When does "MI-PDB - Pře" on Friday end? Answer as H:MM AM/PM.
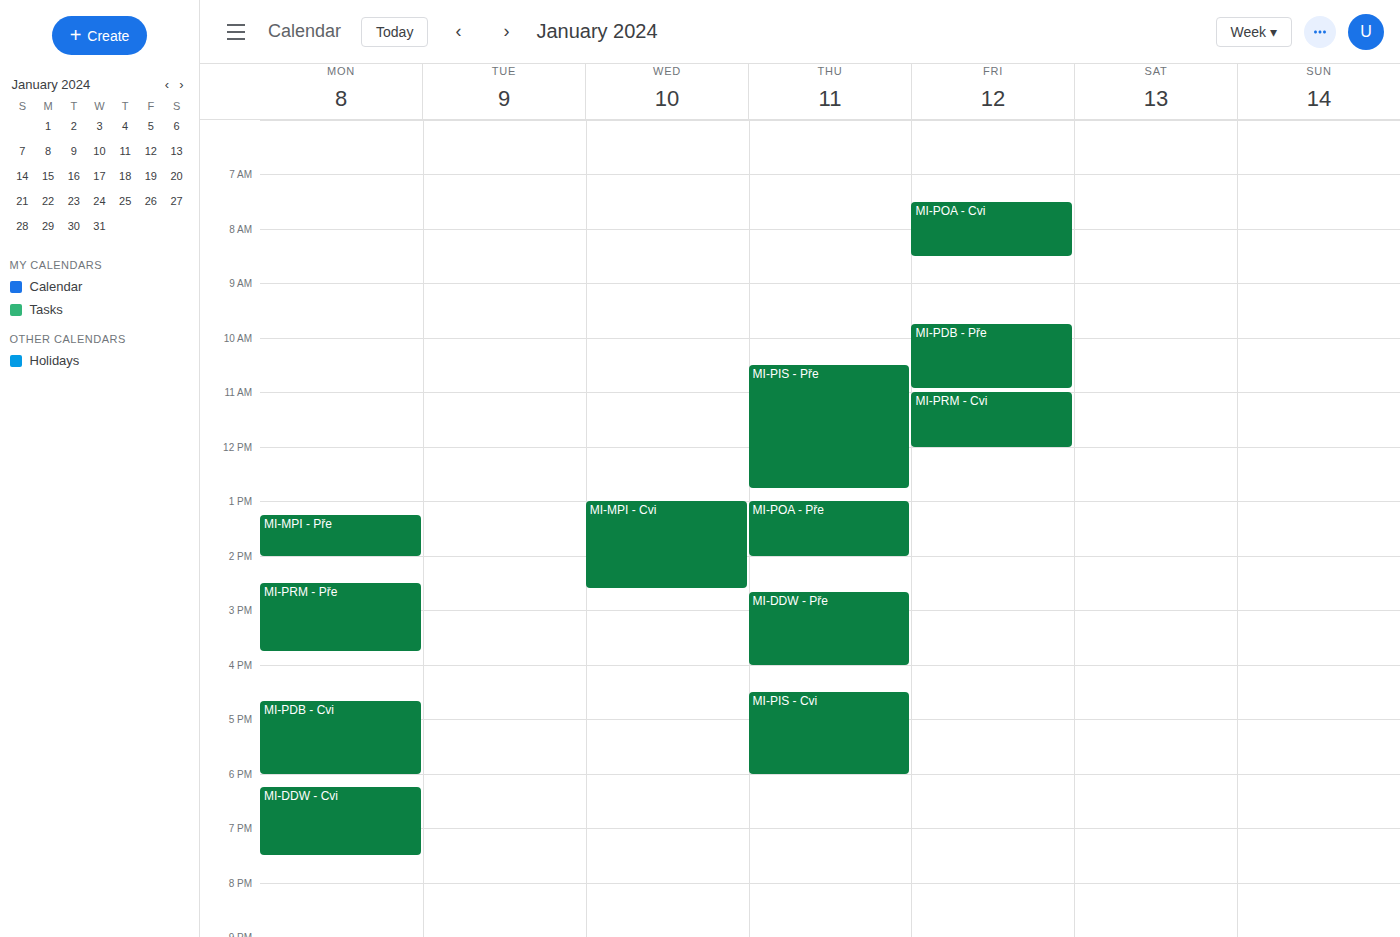
10:55 AM